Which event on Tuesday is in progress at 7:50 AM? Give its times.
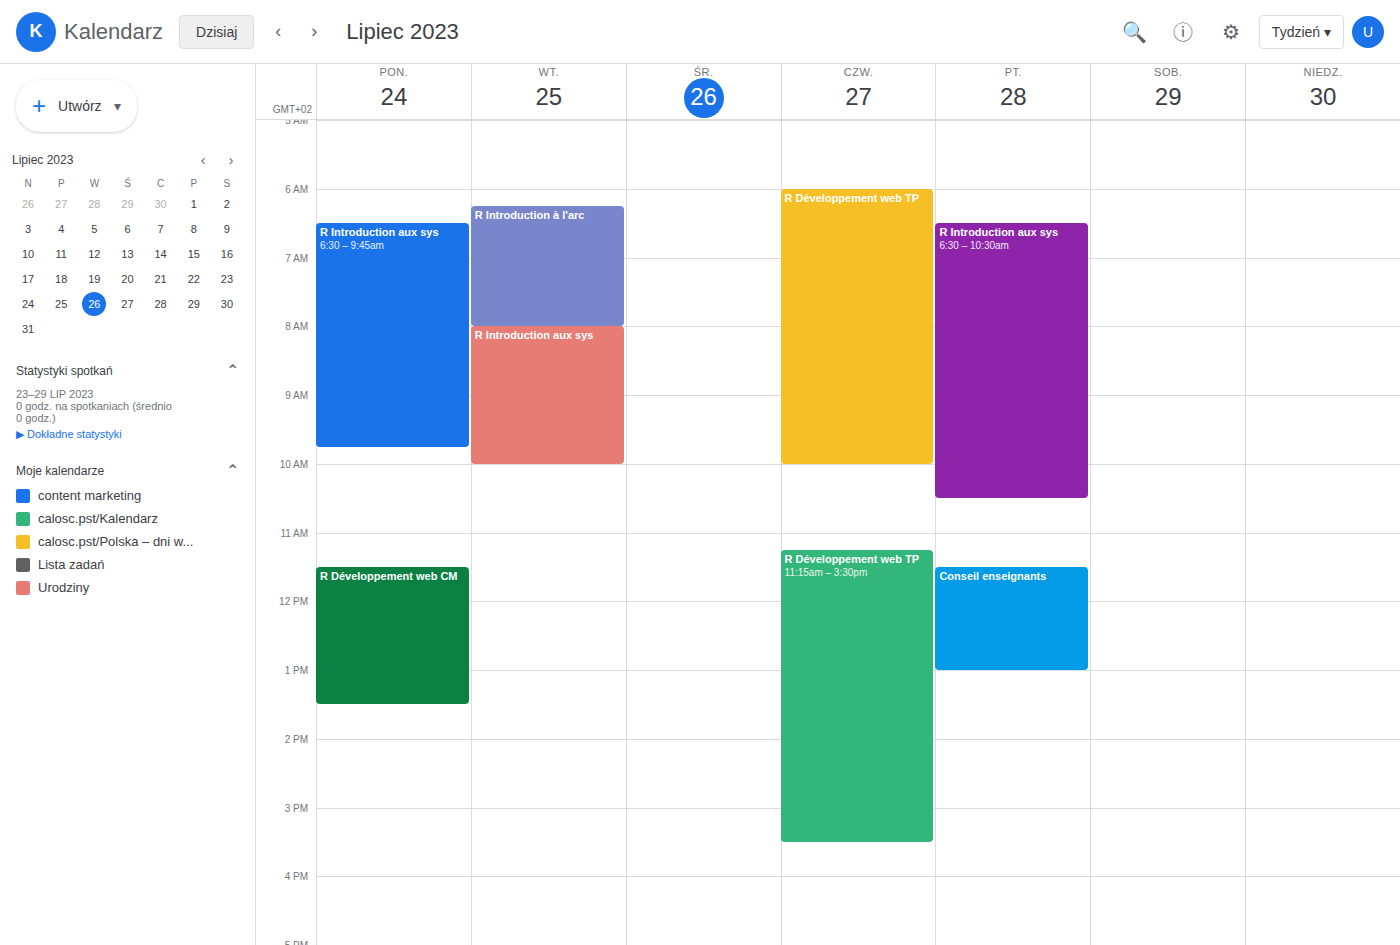
"R Introduction à l'arc", 6:15 AM to 8:00 AM